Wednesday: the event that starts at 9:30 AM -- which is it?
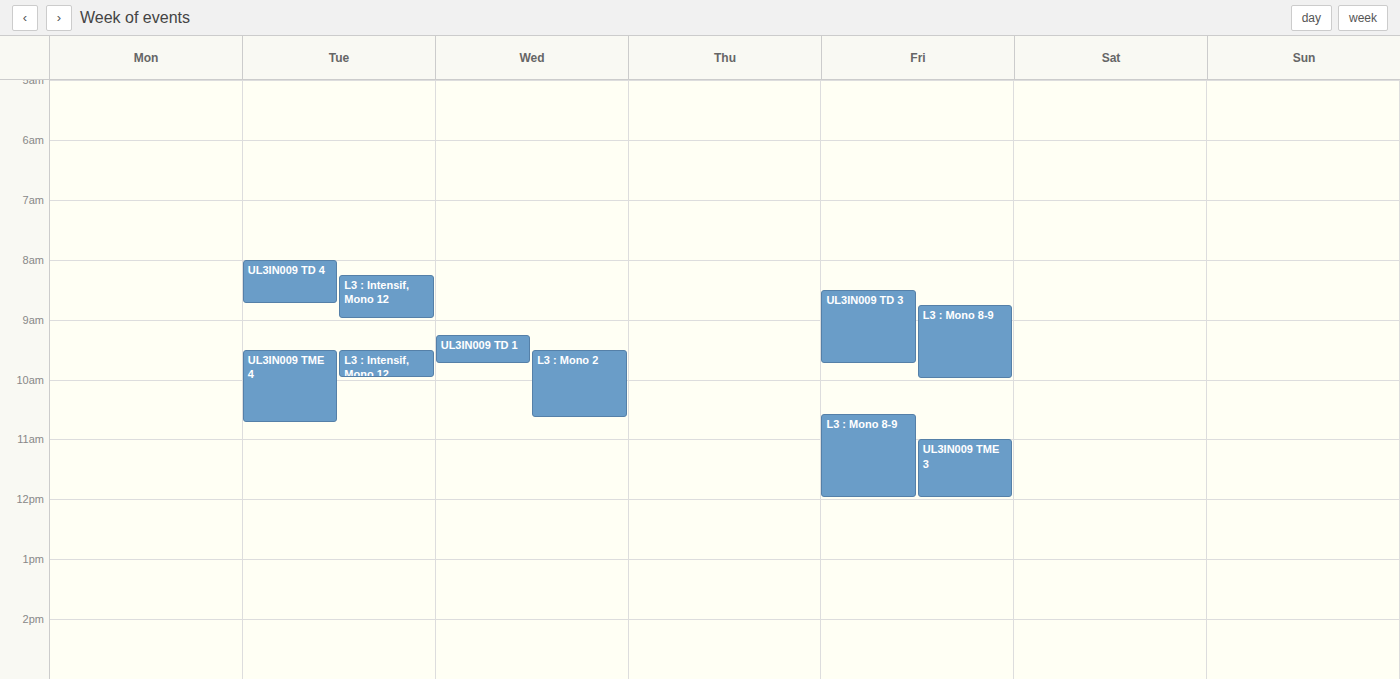
"L3 : Mono 2"